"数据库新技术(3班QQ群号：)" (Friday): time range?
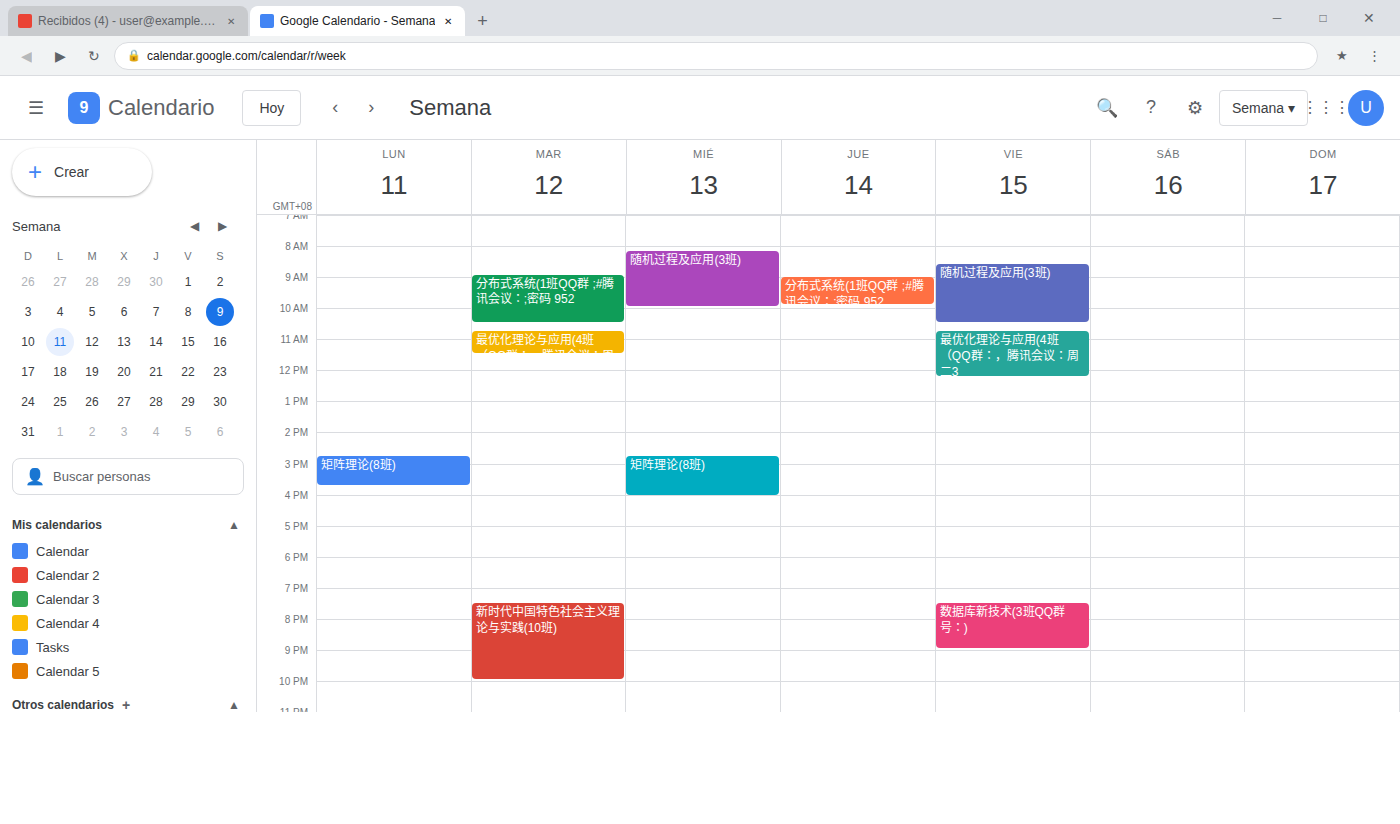
7:30 PM to 9:00 PM